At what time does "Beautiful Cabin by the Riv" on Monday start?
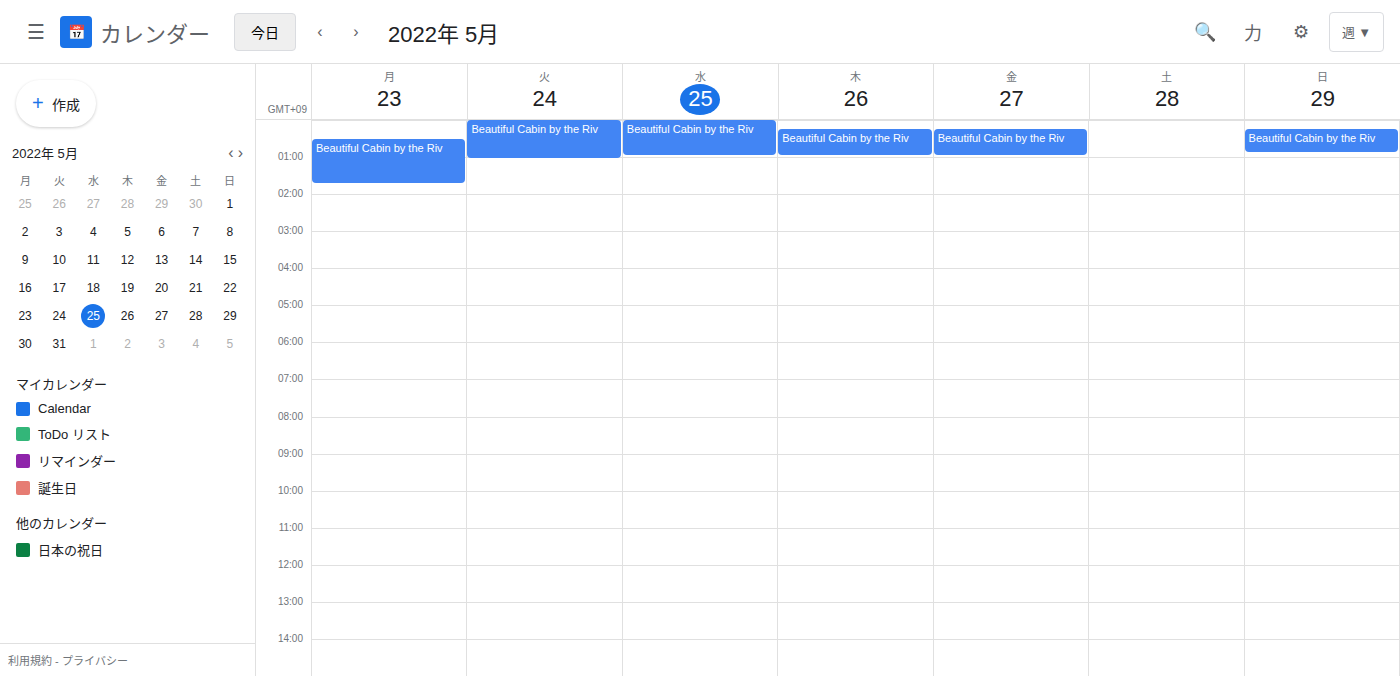
12:30 AM